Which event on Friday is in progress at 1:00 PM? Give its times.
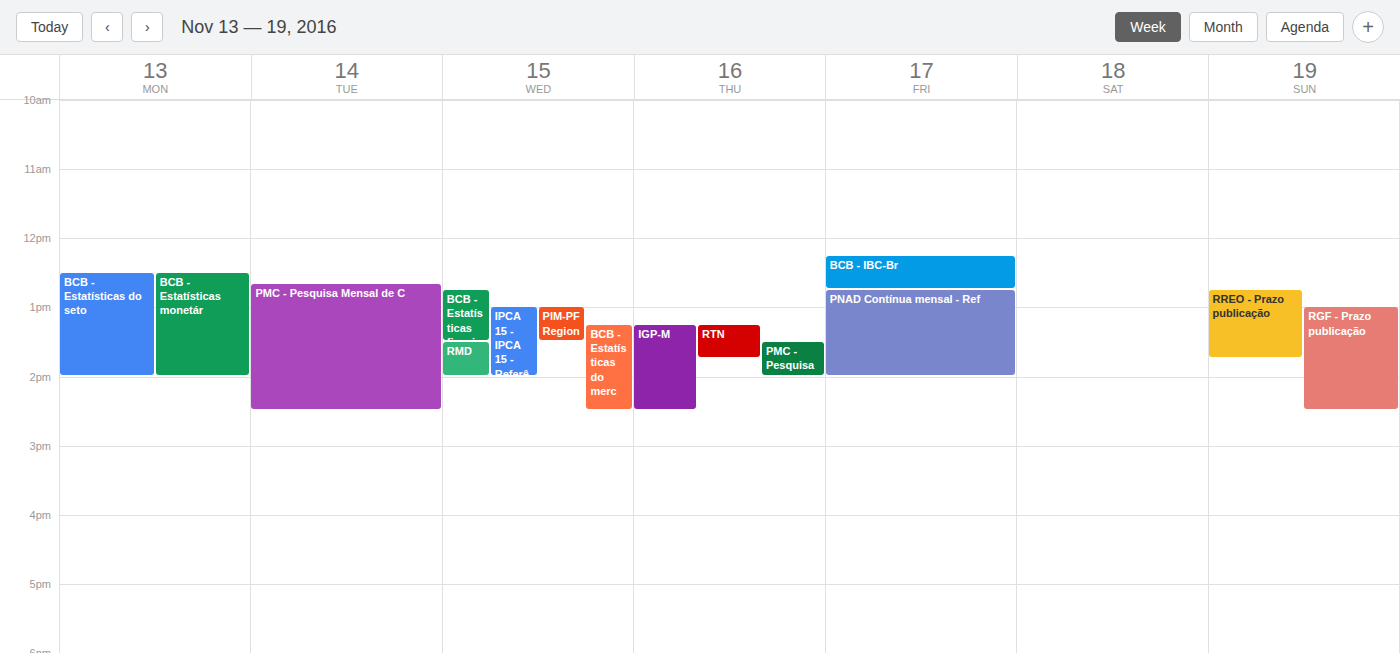
"PNAD Contínua mensal - Ref", 12:45 PM to 2:00 PM